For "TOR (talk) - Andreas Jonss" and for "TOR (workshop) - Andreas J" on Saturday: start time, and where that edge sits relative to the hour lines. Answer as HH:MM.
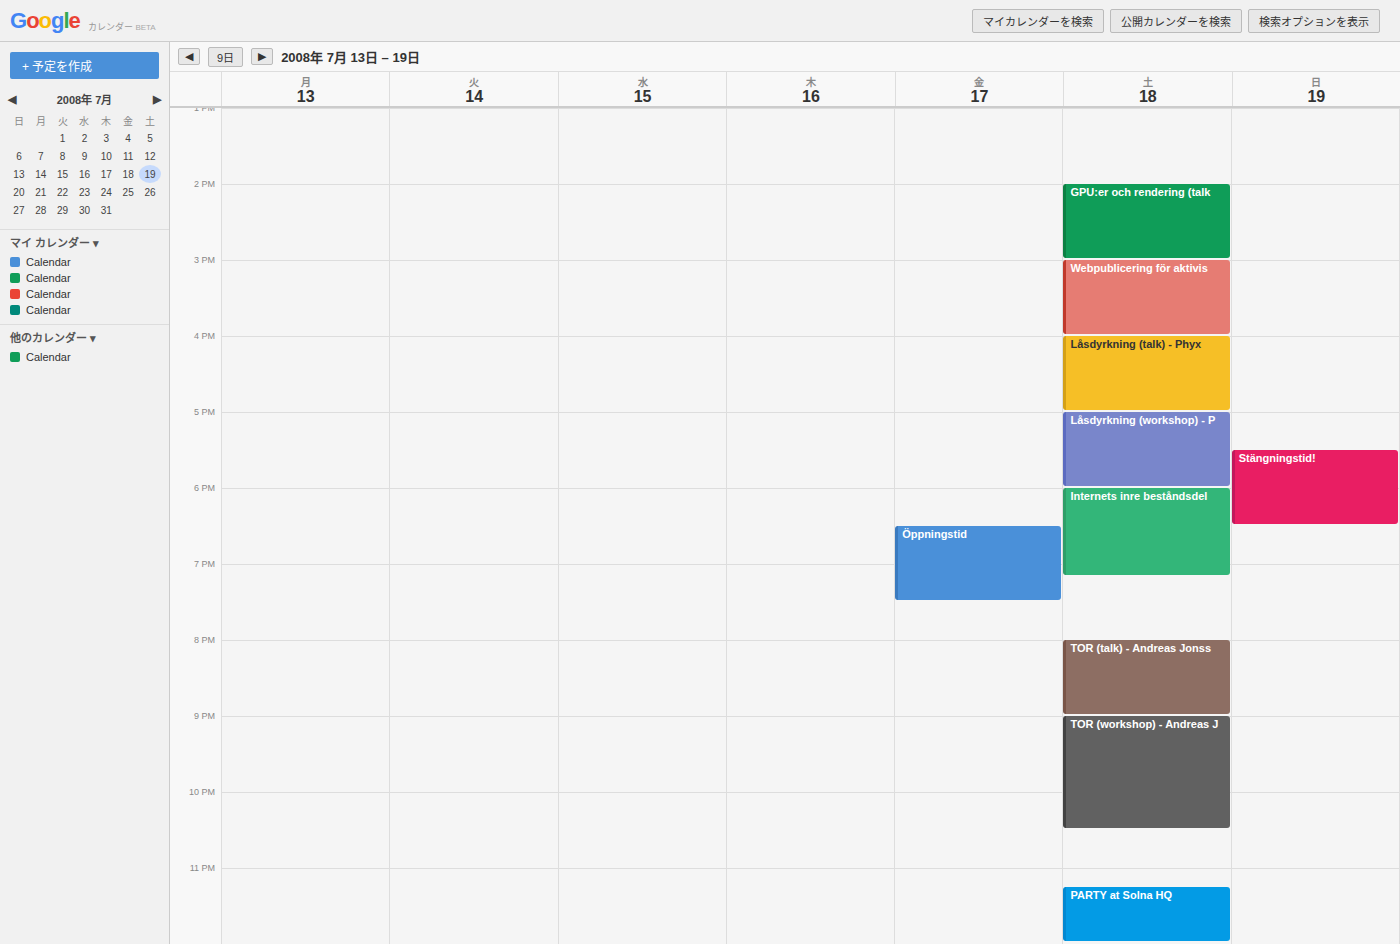
"TOR (talk) - Andreas Jonss": 20:00, exactly on the 20:00 line. "TOR (workshop) - Andreas J": 21:00, exactly on the 21:00 line.